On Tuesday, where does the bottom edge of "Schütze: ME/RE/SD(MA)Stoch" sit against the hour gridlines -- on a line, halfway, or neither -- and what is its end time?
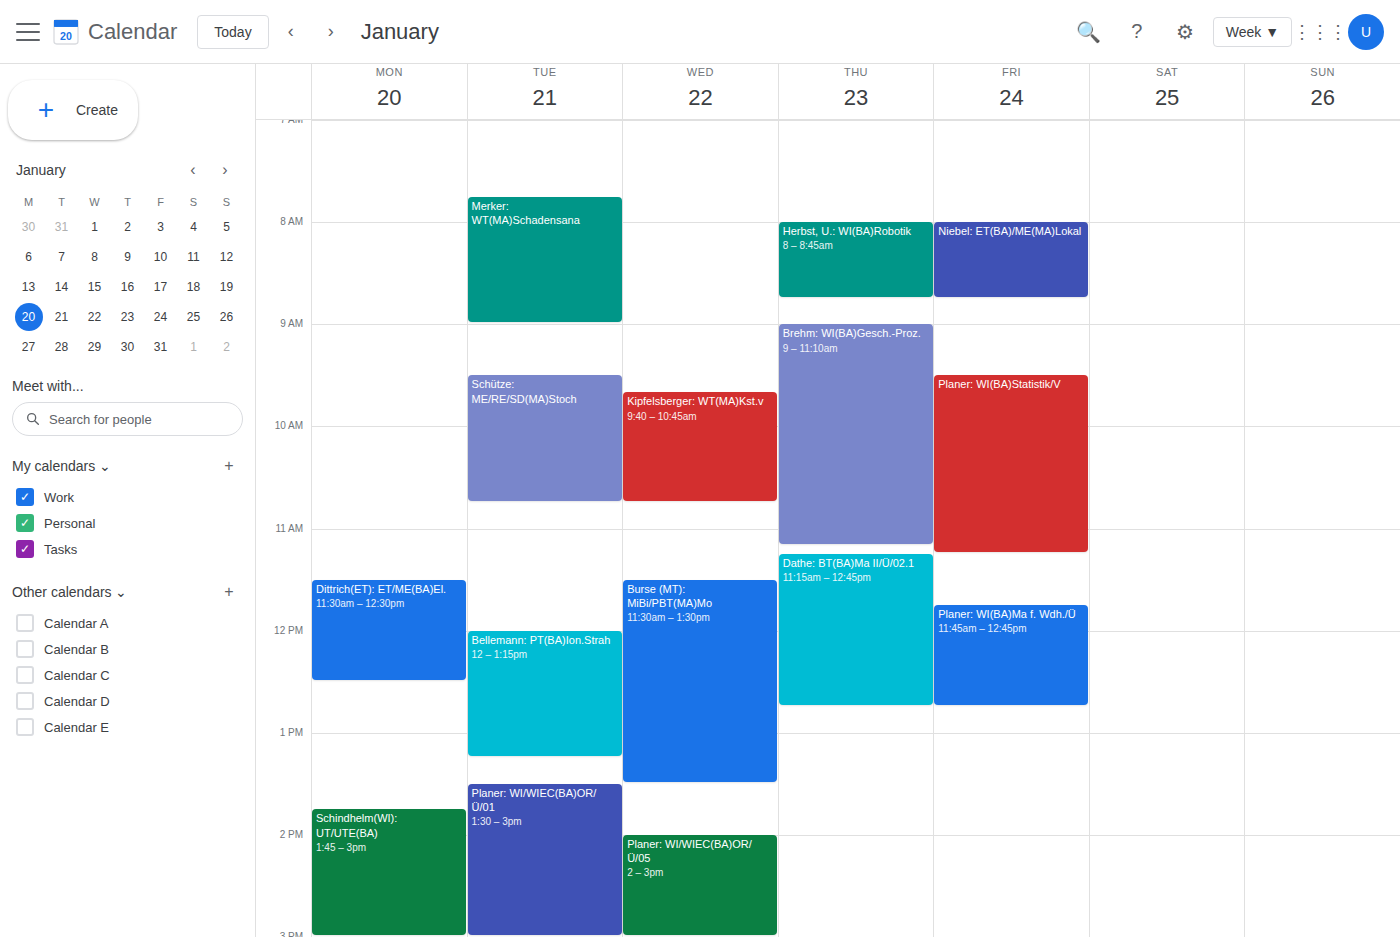
10:45 -- neither: three quarters of the way from the 10:00 line to the 11:00 line.